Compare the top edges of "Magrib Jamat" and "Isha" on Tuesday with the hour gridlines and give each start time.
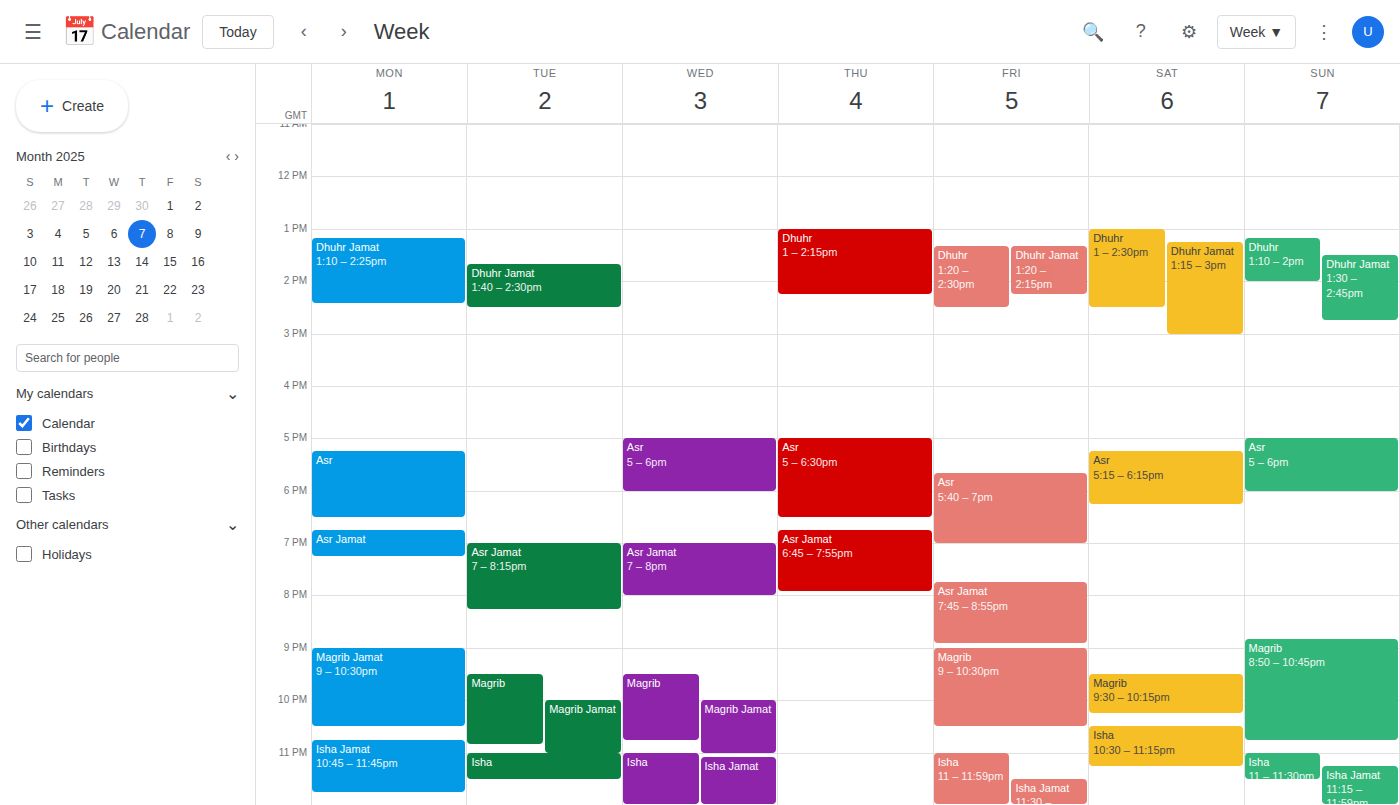
"Magrib Jamat": 22:00, exactly on the 22:00 line. "Isha": 23:00, exactly on the 23:00 line.